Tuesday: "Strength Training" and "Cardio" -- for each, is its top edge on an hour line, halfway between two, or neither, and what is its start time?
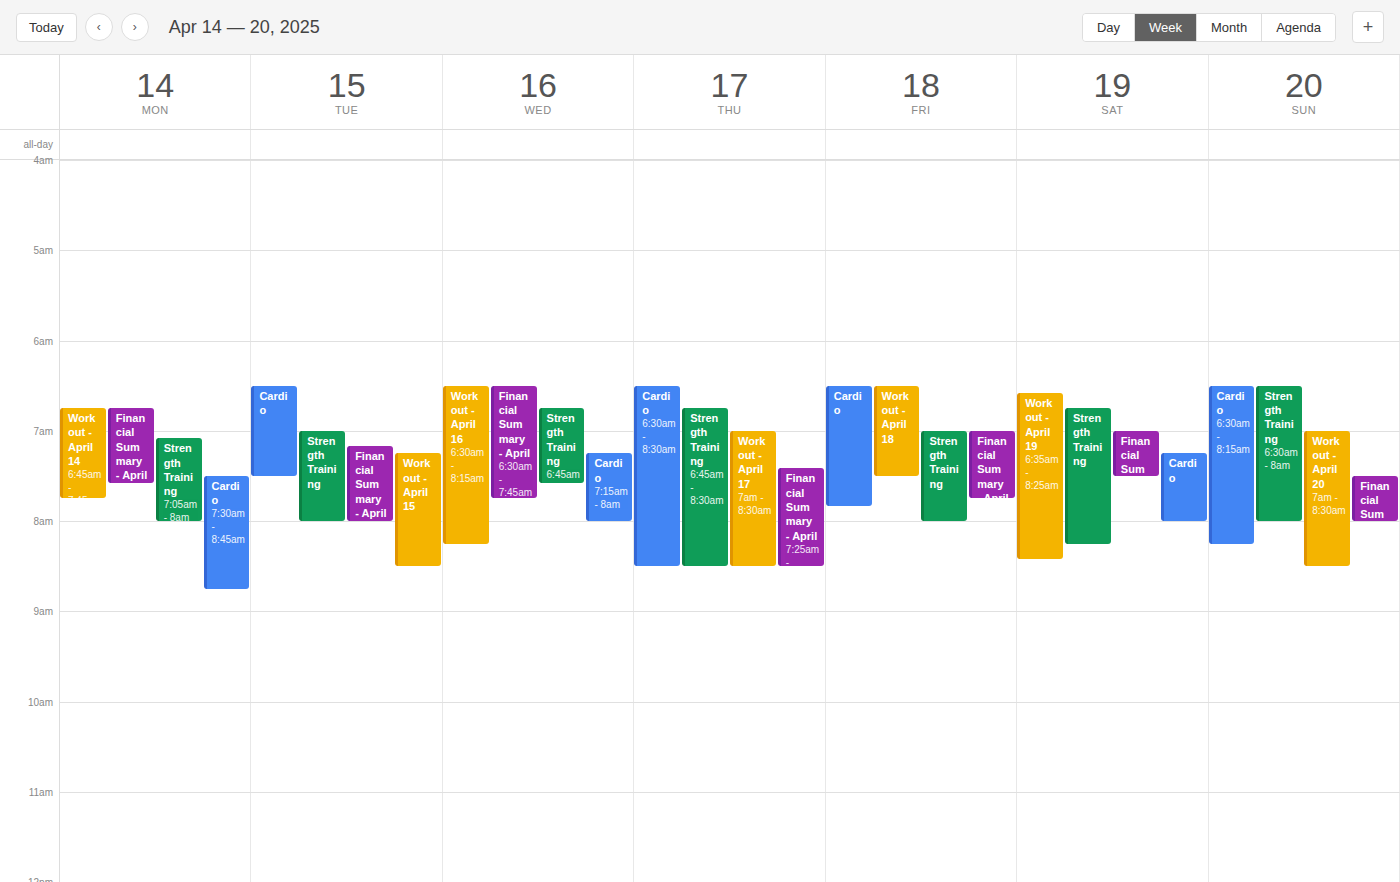
"Strength Training": 7:00 AM, exactly on the 7 AM line. "Cardio": 6:30 AM, halfway between the 6 AM and 7 AM lines.